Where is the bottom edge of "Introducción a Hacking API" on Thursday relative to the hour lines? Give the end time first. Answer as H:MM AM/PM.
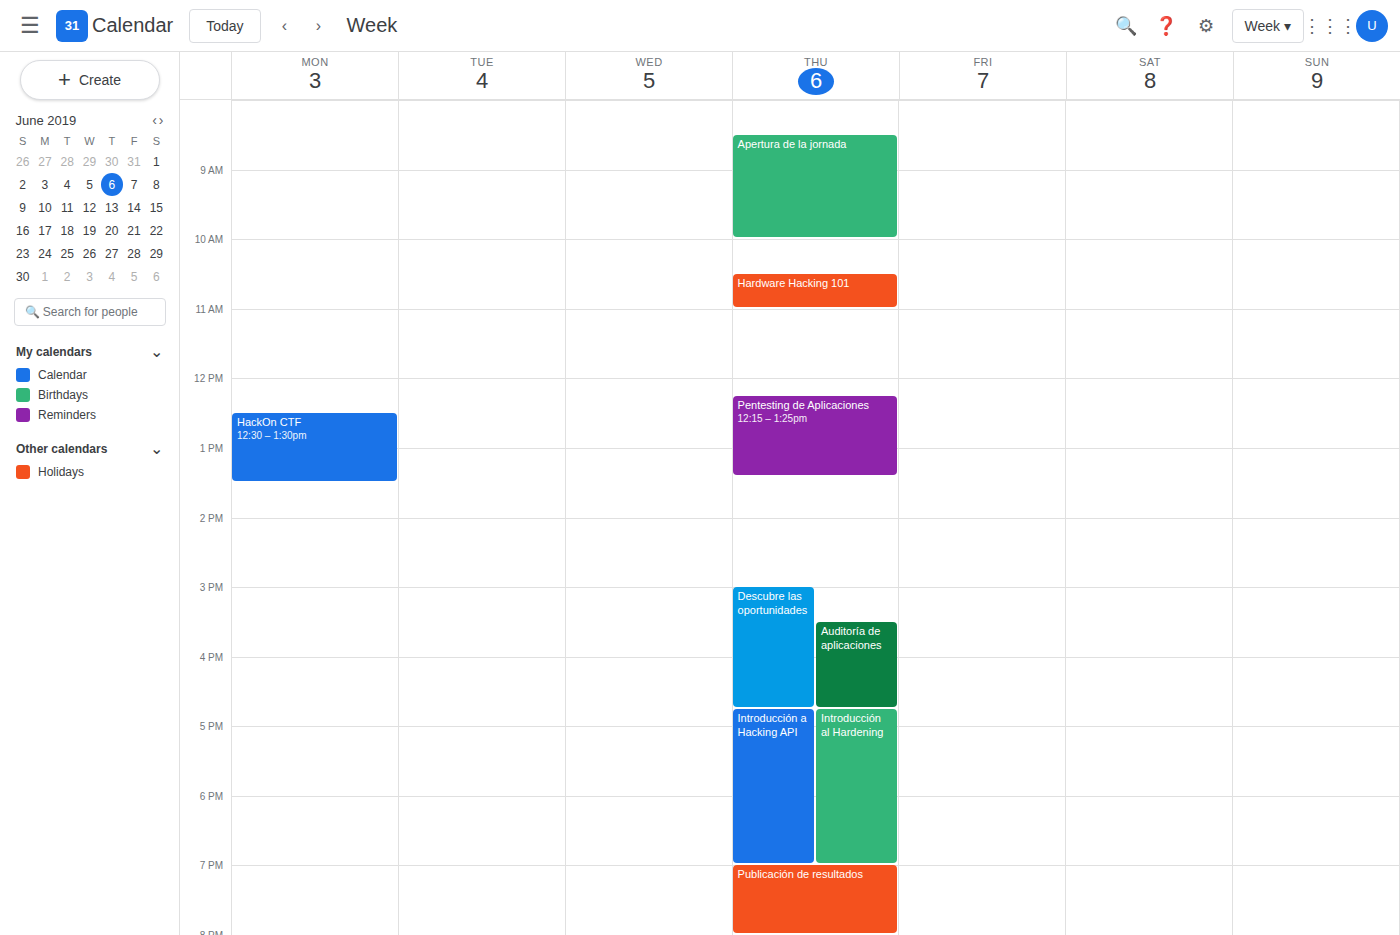
7:00 PM -- exactly on the 7 PM line.